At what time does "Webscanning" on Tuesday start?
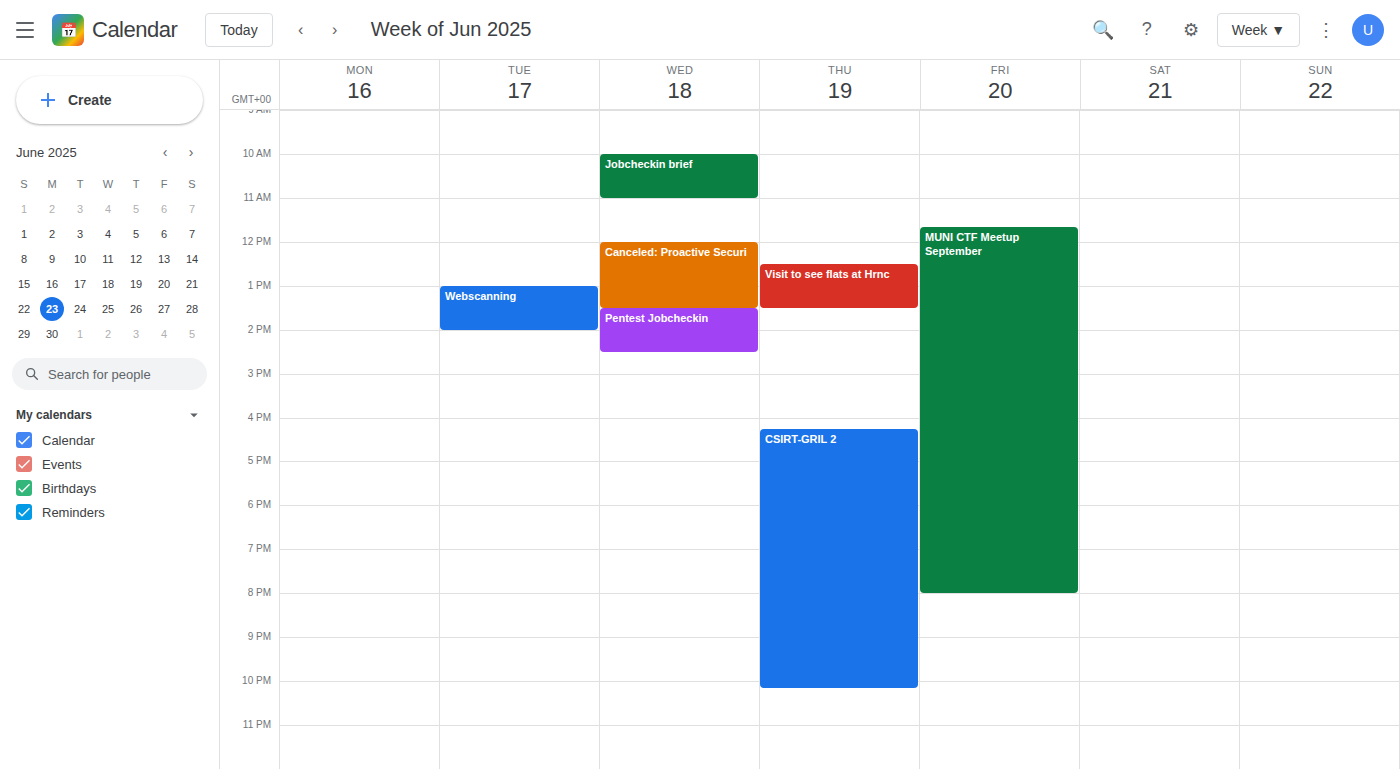
1:00 PM